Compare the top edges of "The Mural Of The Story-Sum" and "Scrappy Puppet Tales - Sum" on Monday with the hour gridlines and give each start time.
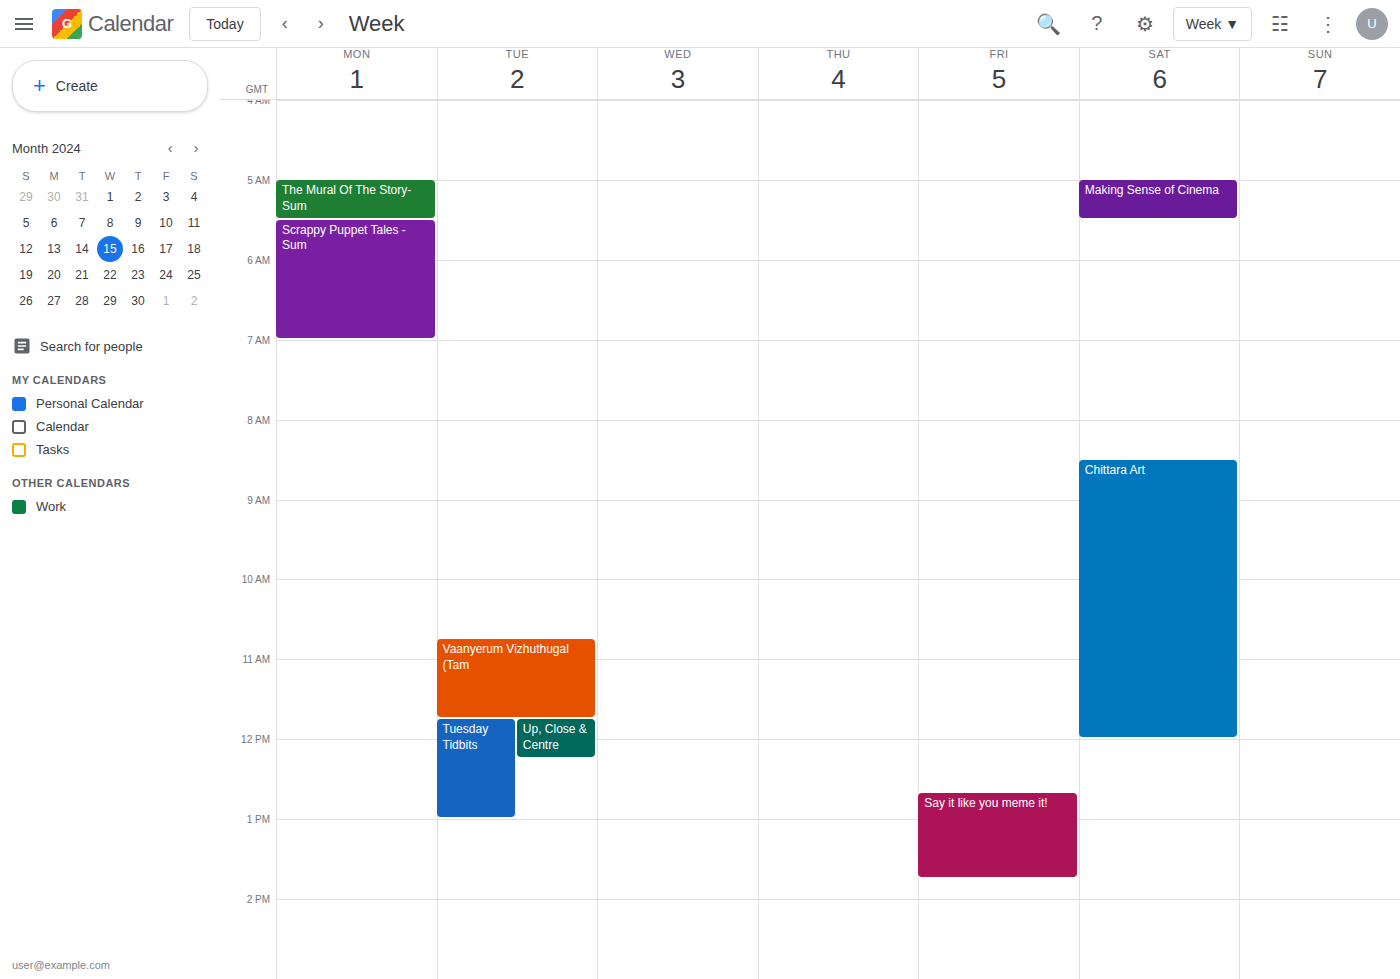
"The Mural Of The Story-Sum": 5:00 AM, exactly on the 5 AM line. "Scrappy Puppet Tales - Sum": 5:30 AM, halfway between the 5 AM and 6 AM lines.